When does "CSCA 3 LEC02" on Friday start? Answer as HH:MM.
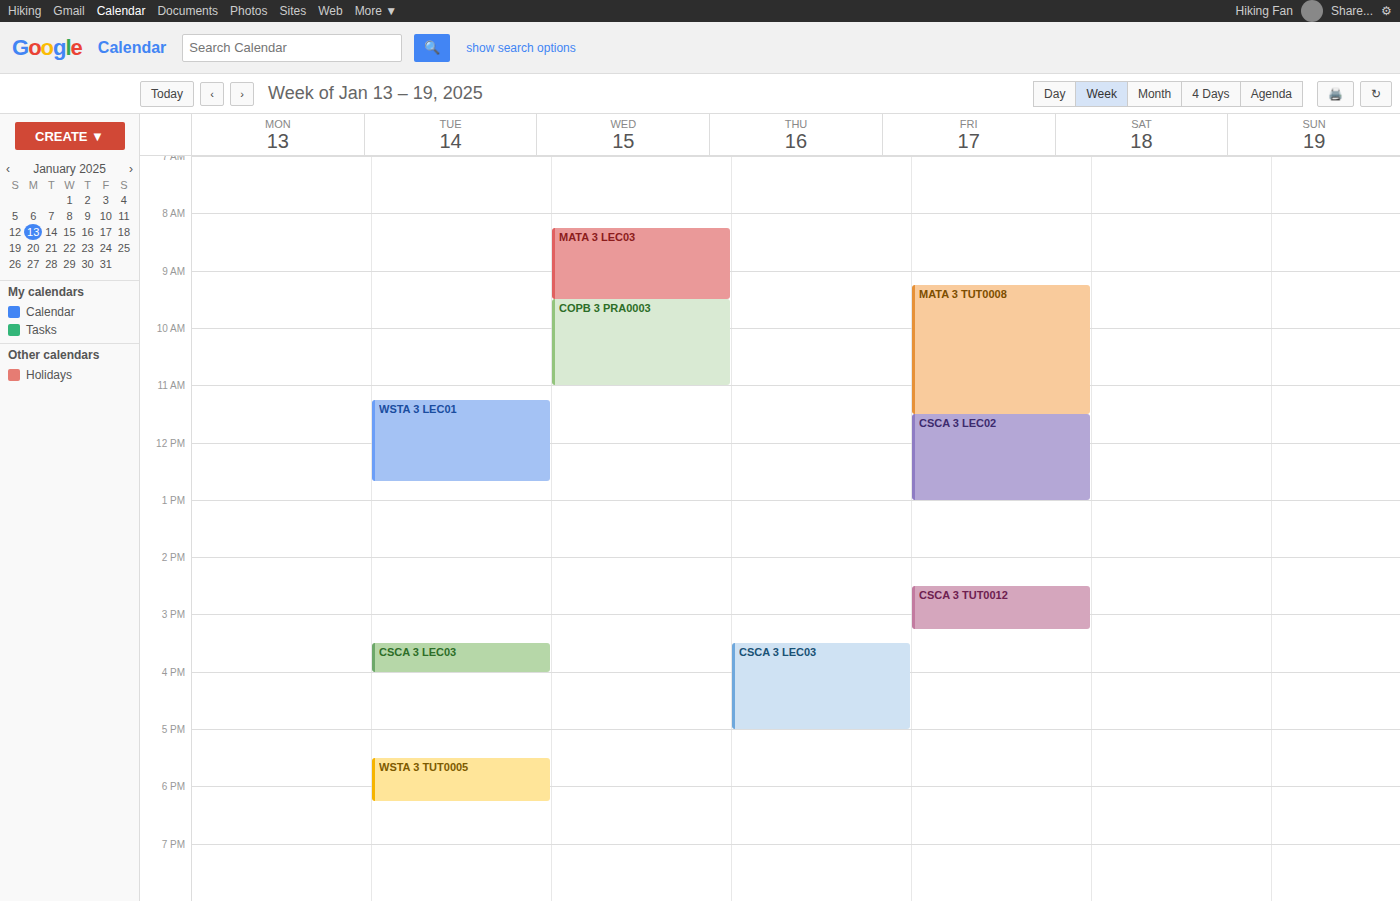
11:30